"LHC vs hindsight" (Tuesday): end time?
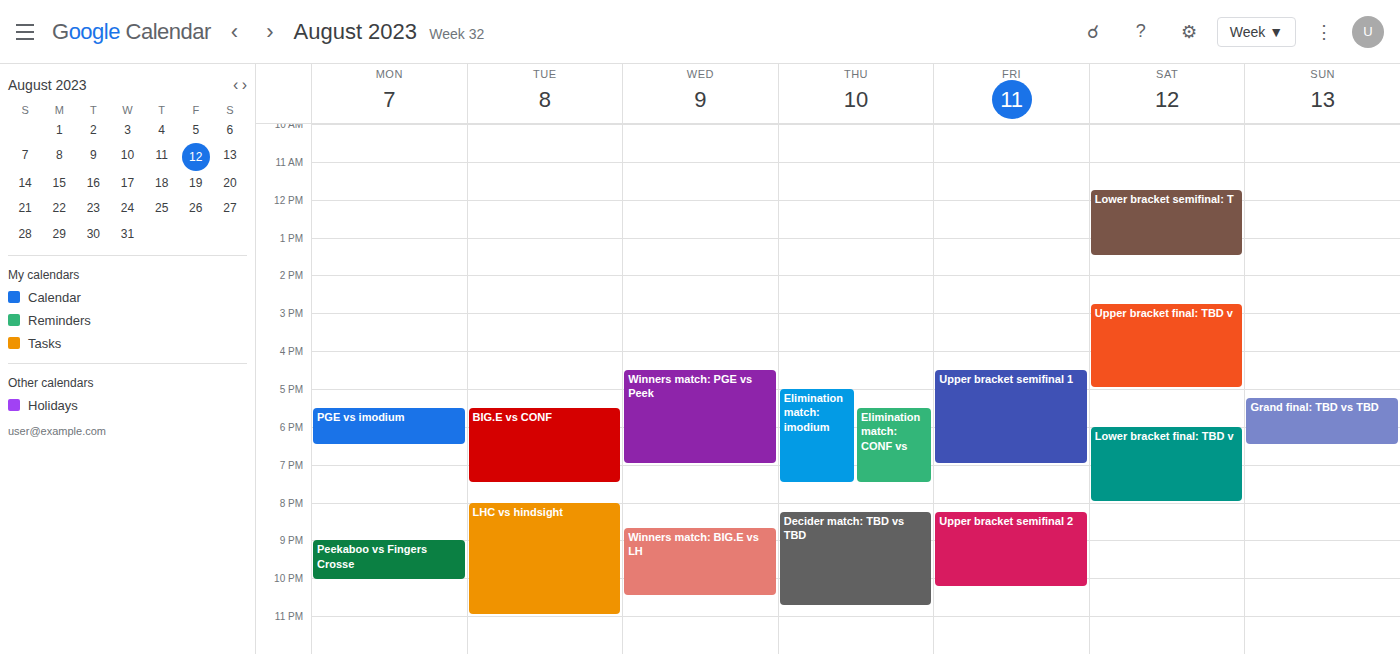
23:00